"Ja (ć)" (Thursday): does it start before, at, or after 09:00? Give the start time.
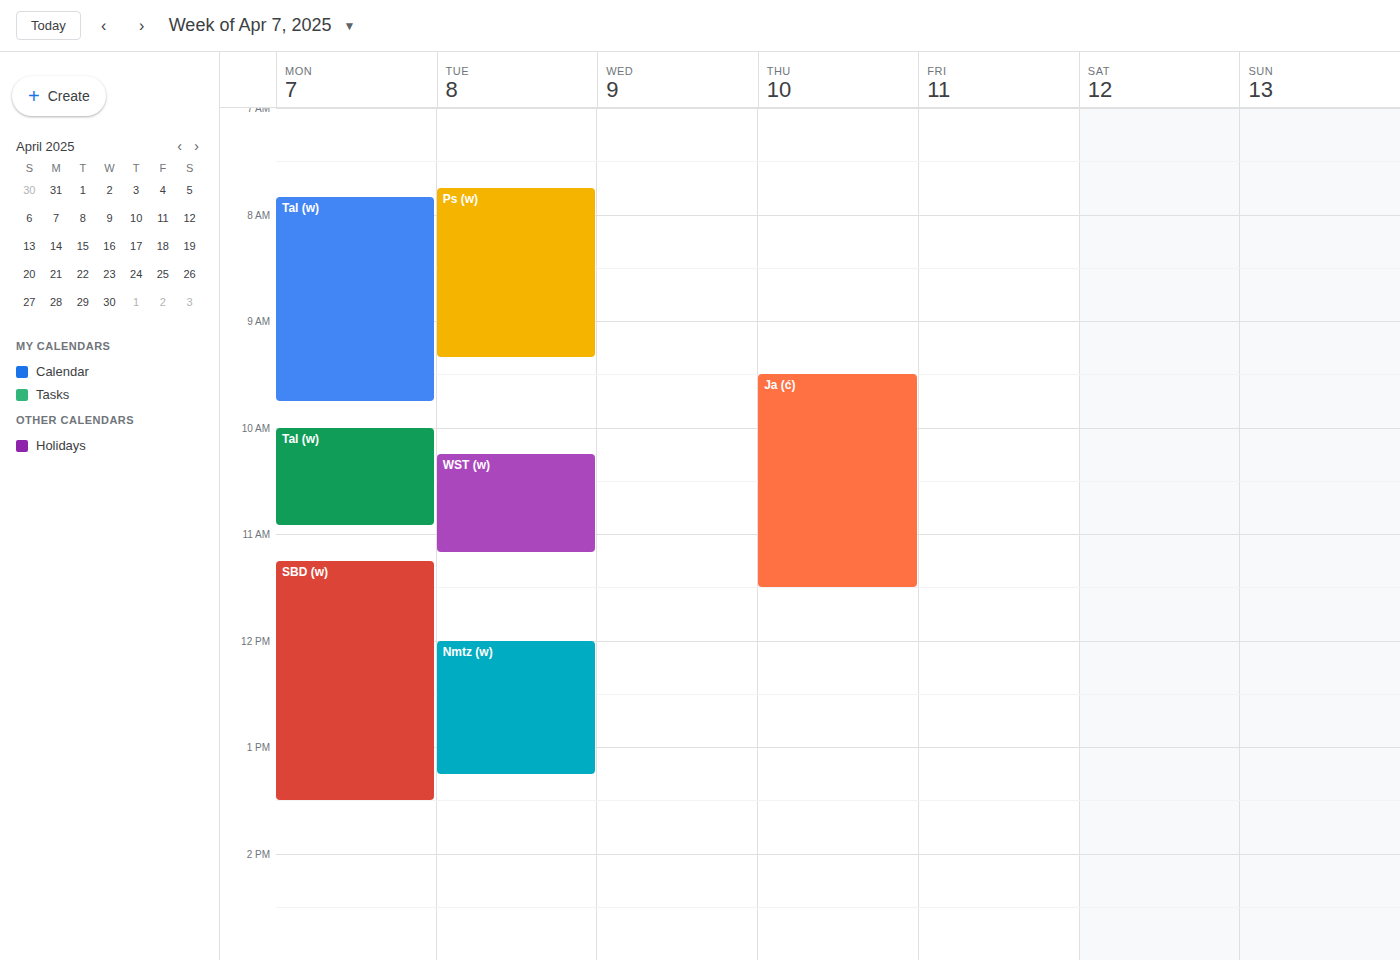
09:30 -- after 09:00, 30 minutes below the 09:00 line.